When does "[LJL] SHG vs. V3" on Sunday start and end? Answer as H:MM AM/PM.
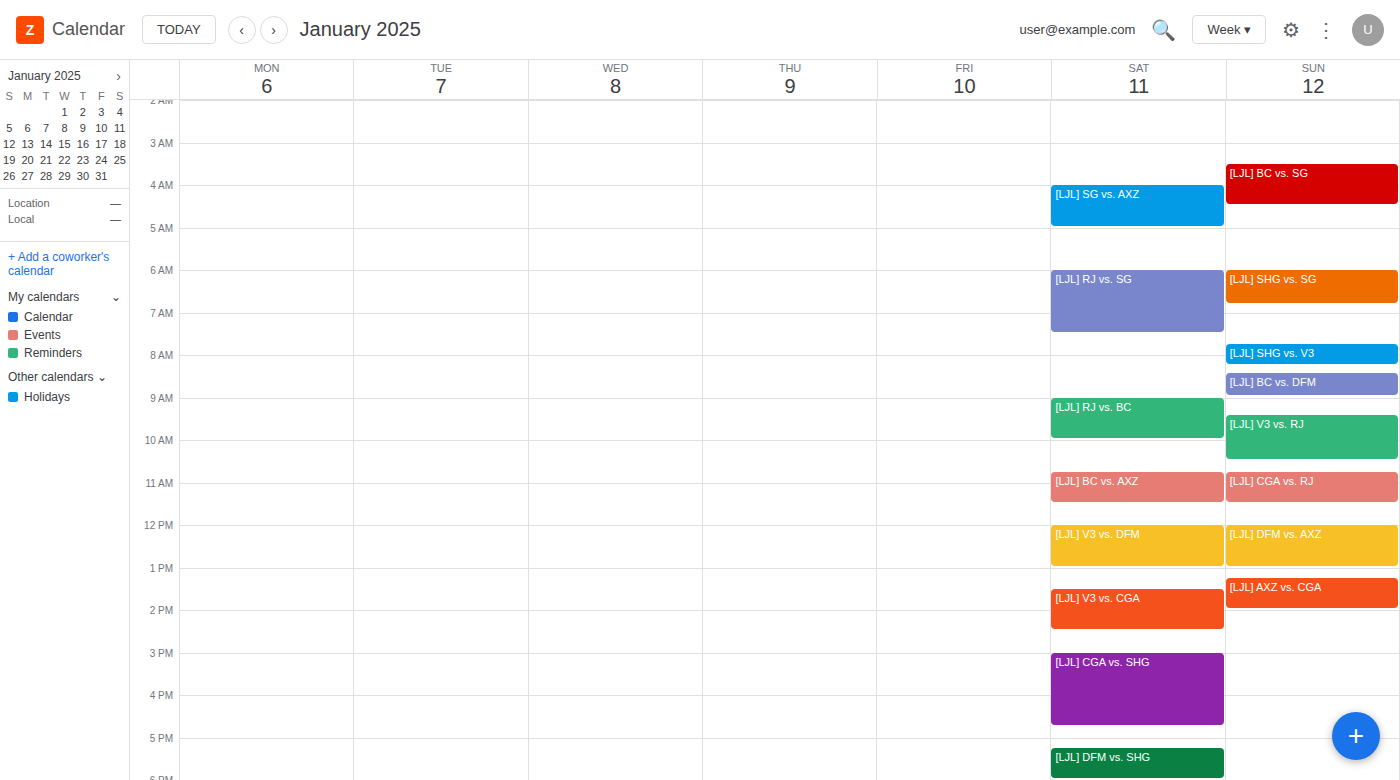
7:45 AM to 8:15 AM